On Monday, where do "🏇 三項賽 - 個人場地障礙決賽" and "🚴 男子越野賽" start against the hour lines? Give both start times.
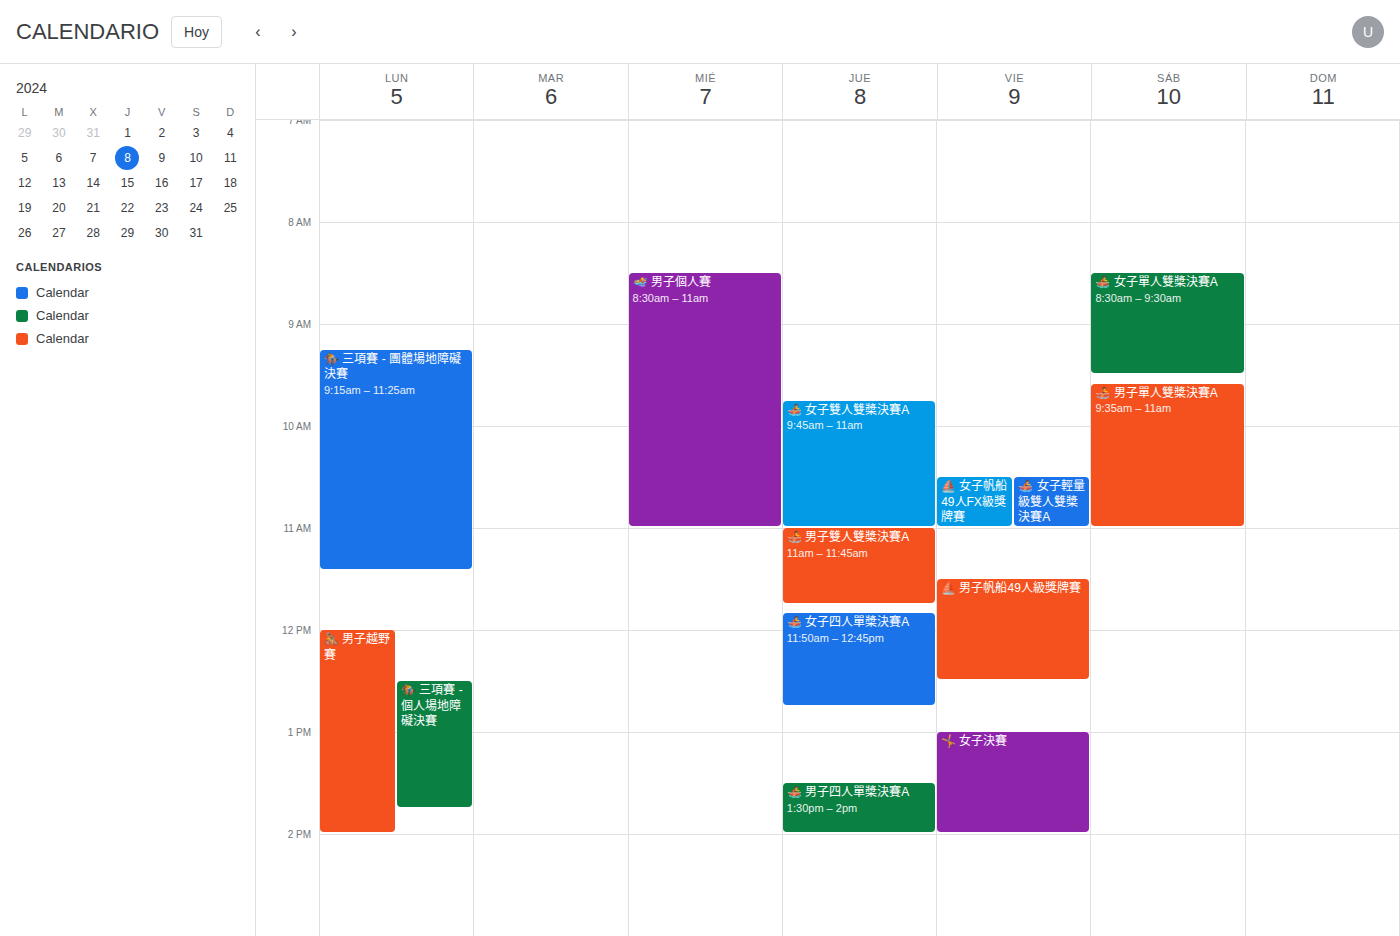
"🏇 三項賽 - 個人場地障礙決賽": 12:30 PM, halfway between the 12 PM and 1 PM lines. "🚴 男子越野賽": 12:00 PM, exactly on the 12 PM line.